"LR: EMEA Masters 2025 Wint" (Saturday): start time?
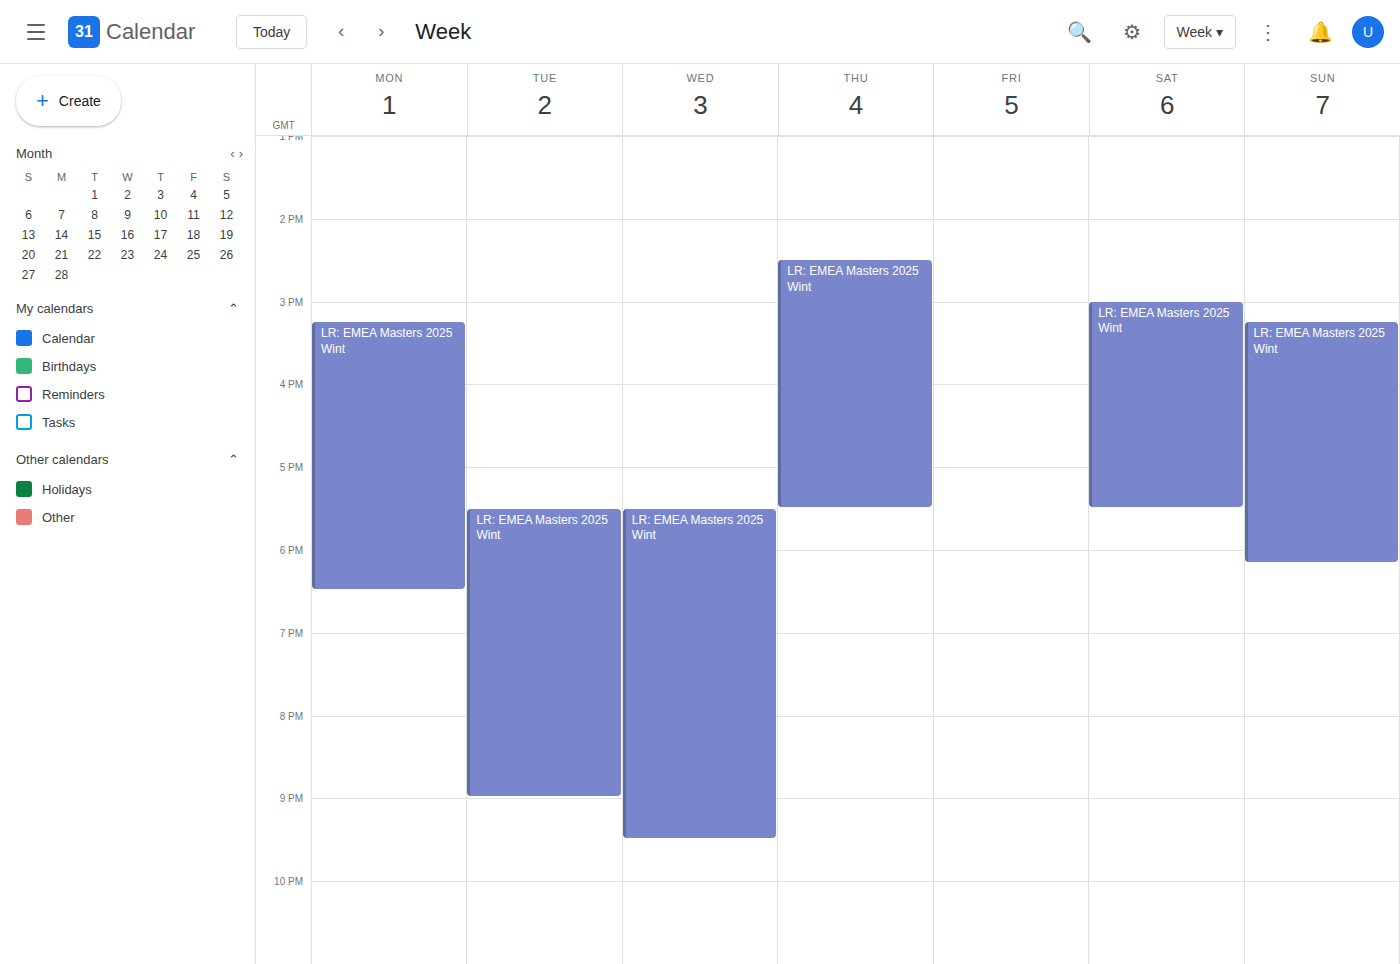
3:00 PM